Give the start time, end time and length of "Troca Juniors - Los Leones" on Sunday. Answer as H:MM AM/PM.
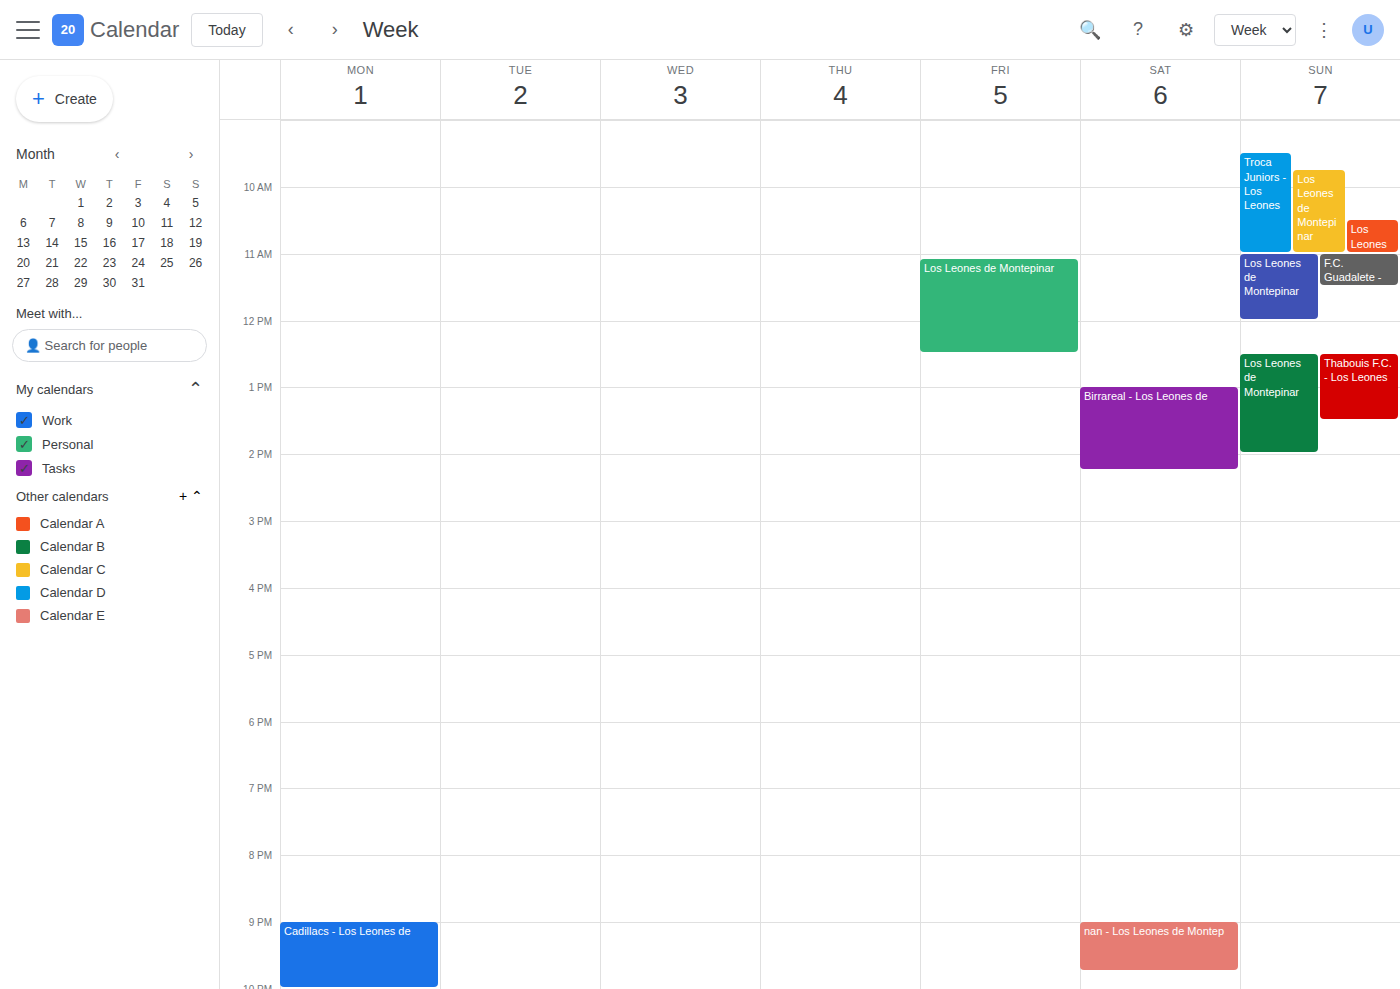
9:30 AM to 11:00 AM, 1 hour 30 minutes